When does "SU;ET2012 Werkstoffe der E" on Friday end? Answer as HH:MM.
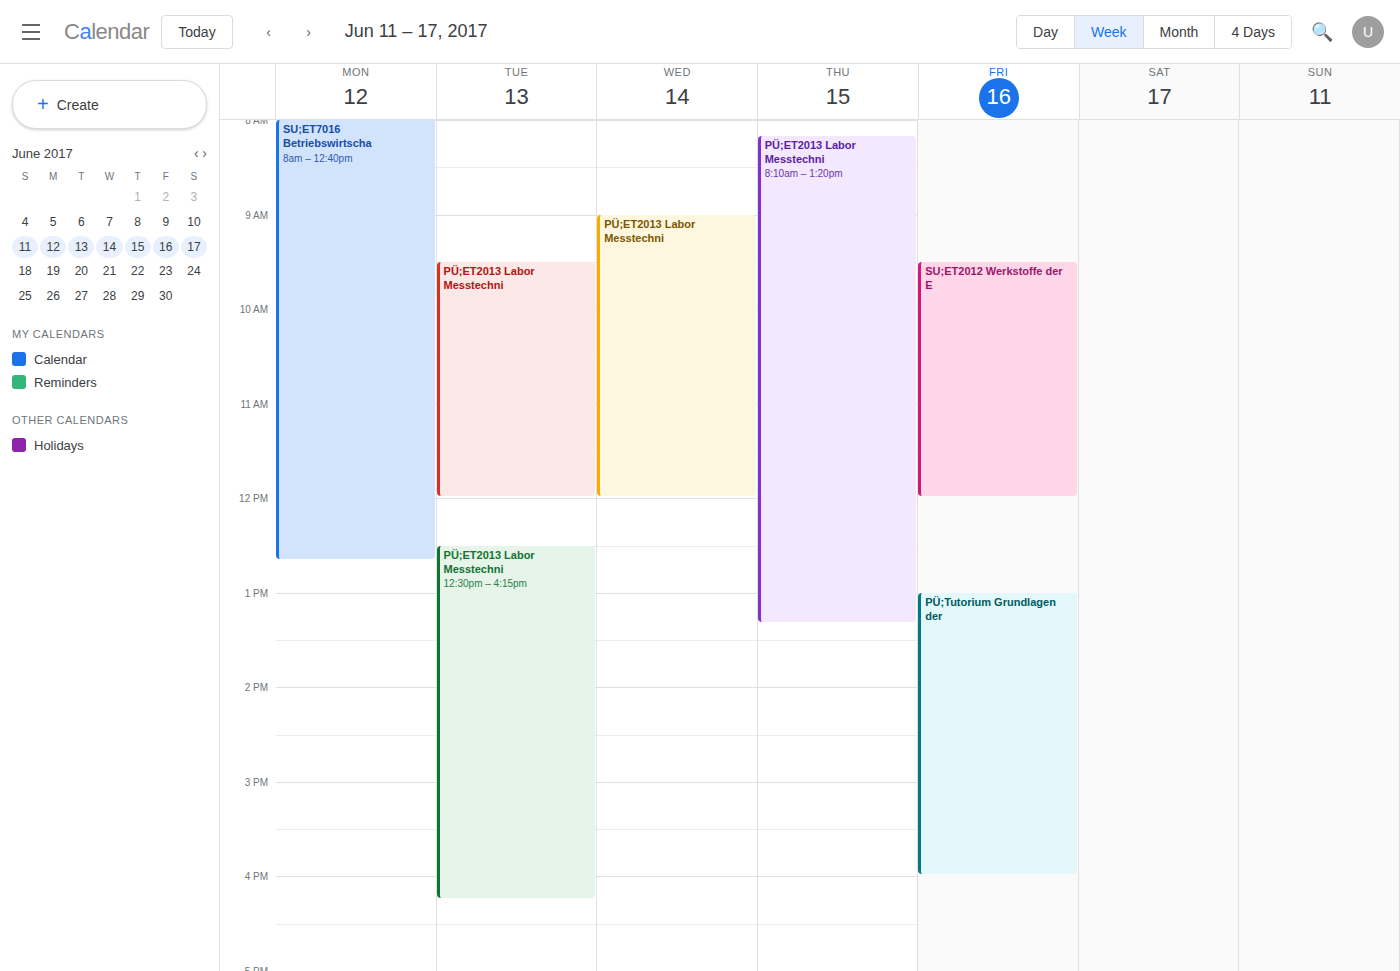
12:00